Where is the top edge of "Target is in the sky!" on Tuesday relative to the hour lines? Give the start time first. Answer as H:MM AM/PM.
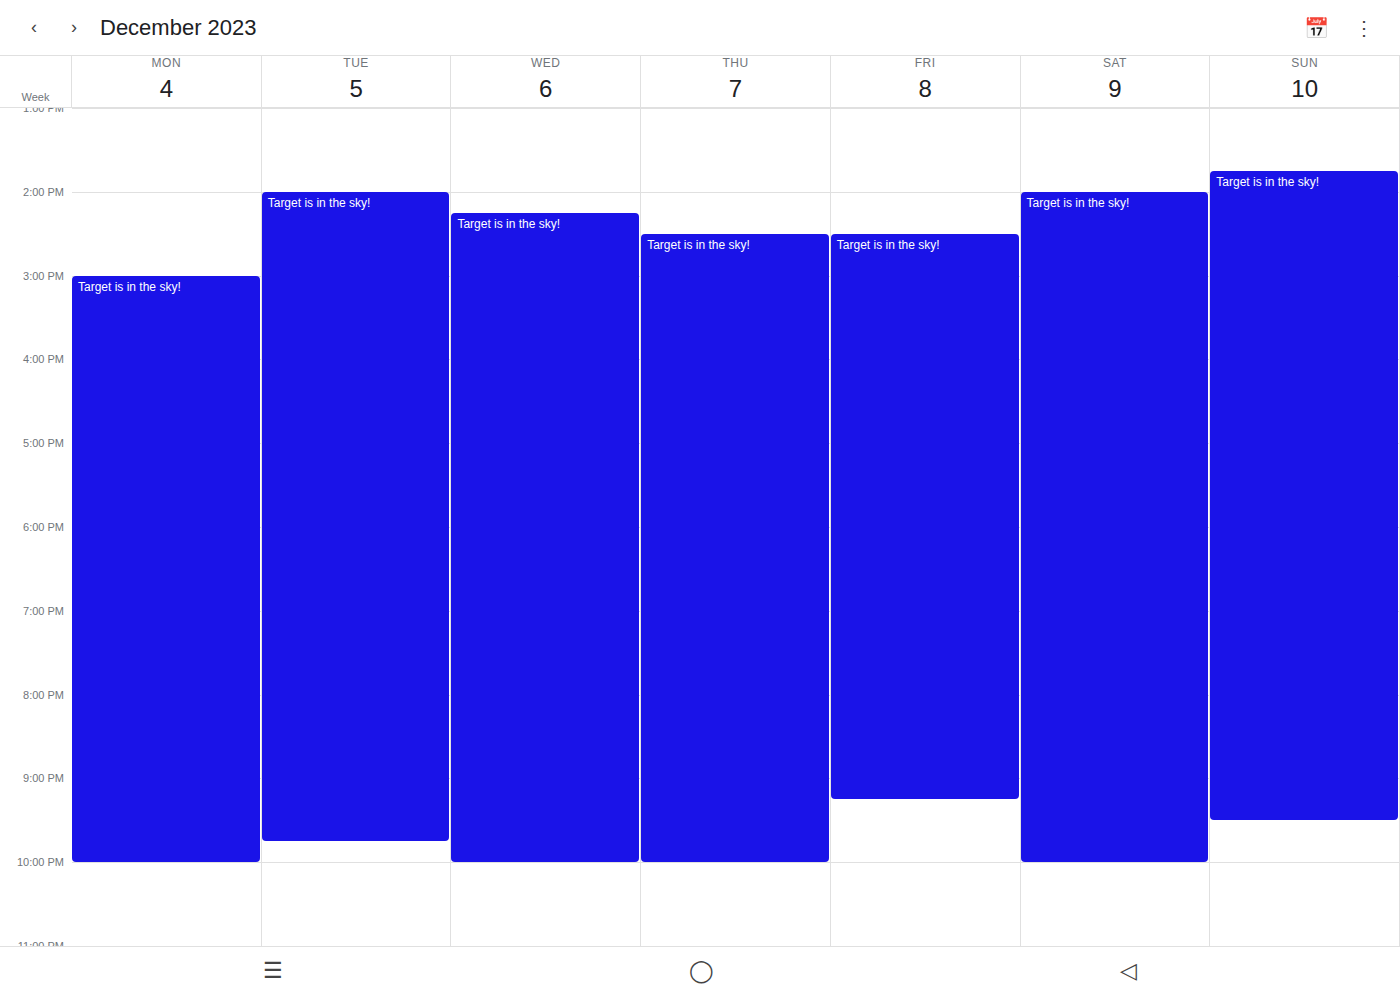
2:00 PM -- exactly on the 2 PM line.